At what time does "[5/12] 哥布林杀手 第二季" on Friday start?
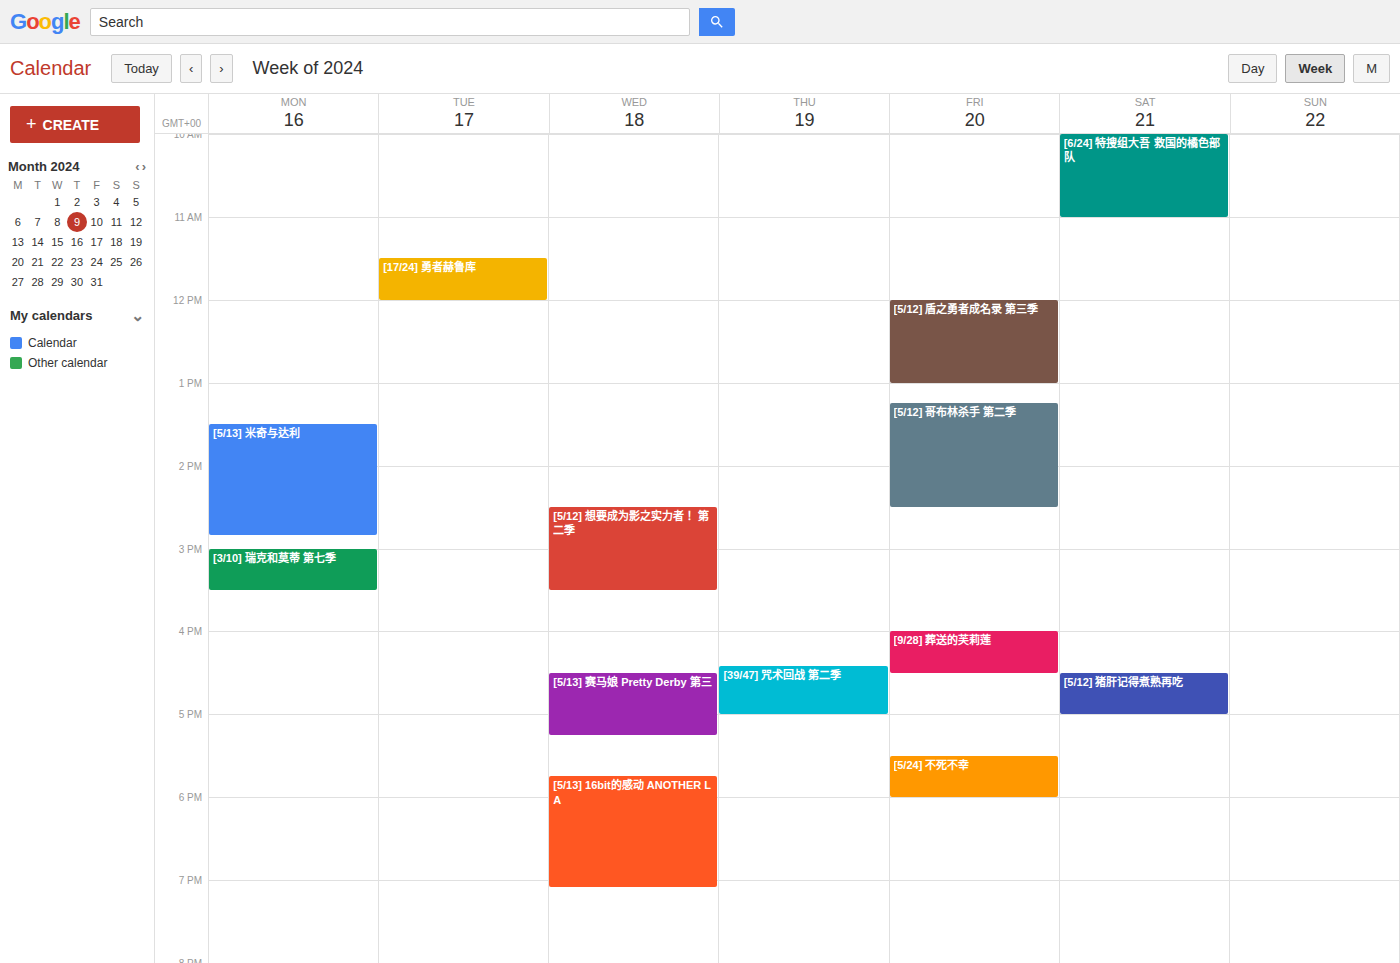
1:15 PM